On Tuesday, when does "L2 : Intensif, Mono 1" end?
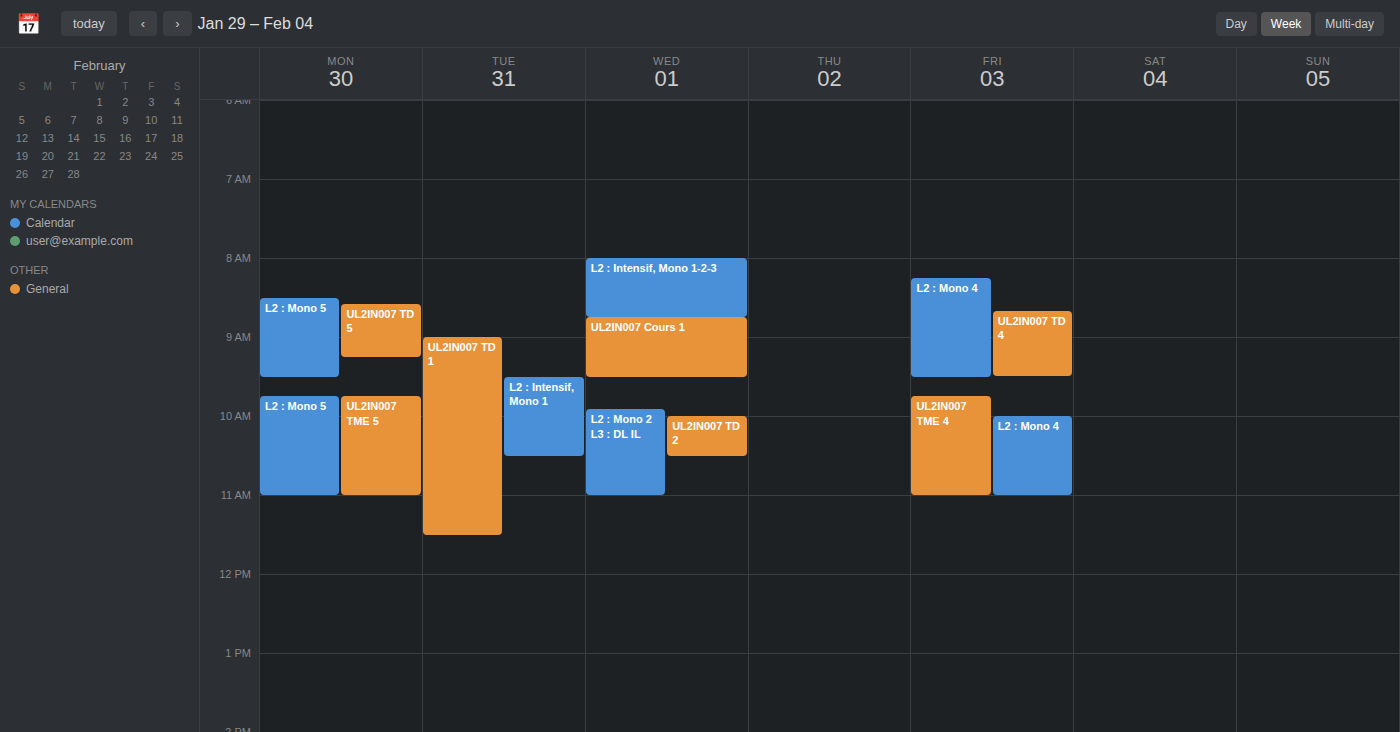
10:30 AM